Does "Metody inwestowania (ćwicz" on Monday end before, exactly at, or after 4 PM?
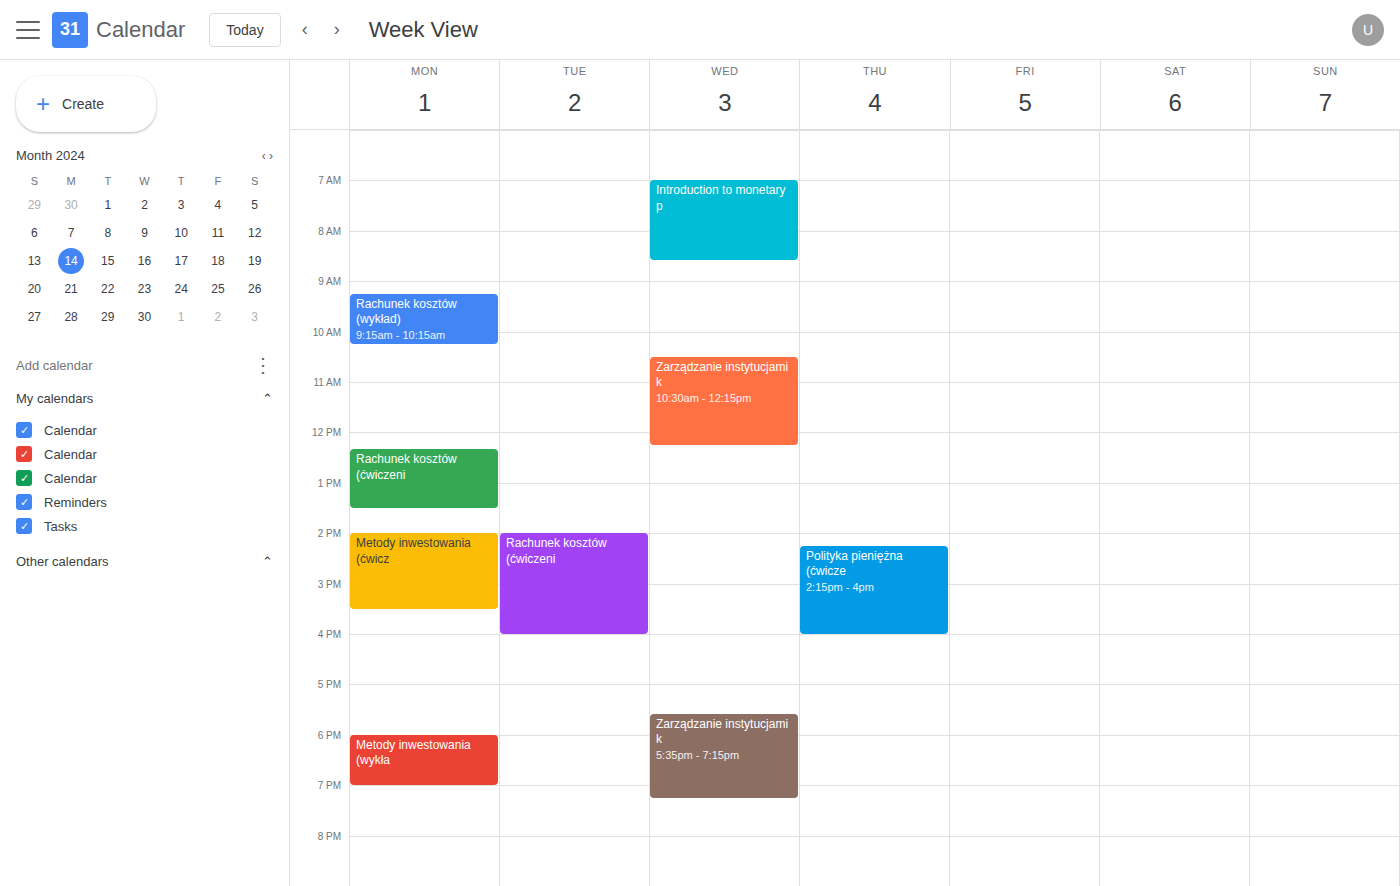
3:30 PM -- before 4 PM, 30 minutes above the 4 PM line.